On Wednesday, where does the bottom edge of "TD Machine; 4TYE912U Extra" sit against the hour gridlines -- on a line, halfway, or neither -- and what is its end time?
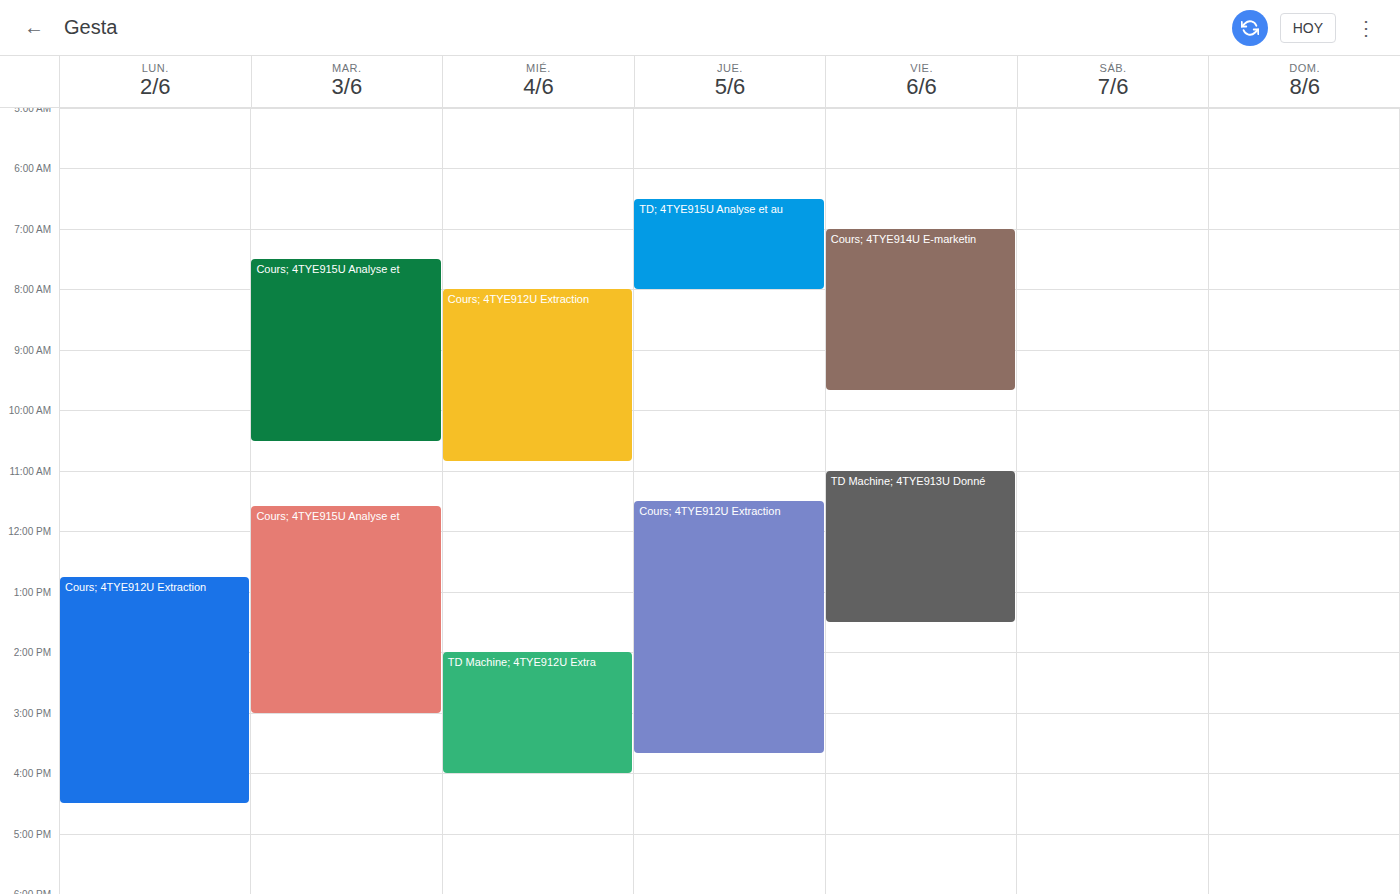
4:00 PM -- exactly on the 4 PM line.